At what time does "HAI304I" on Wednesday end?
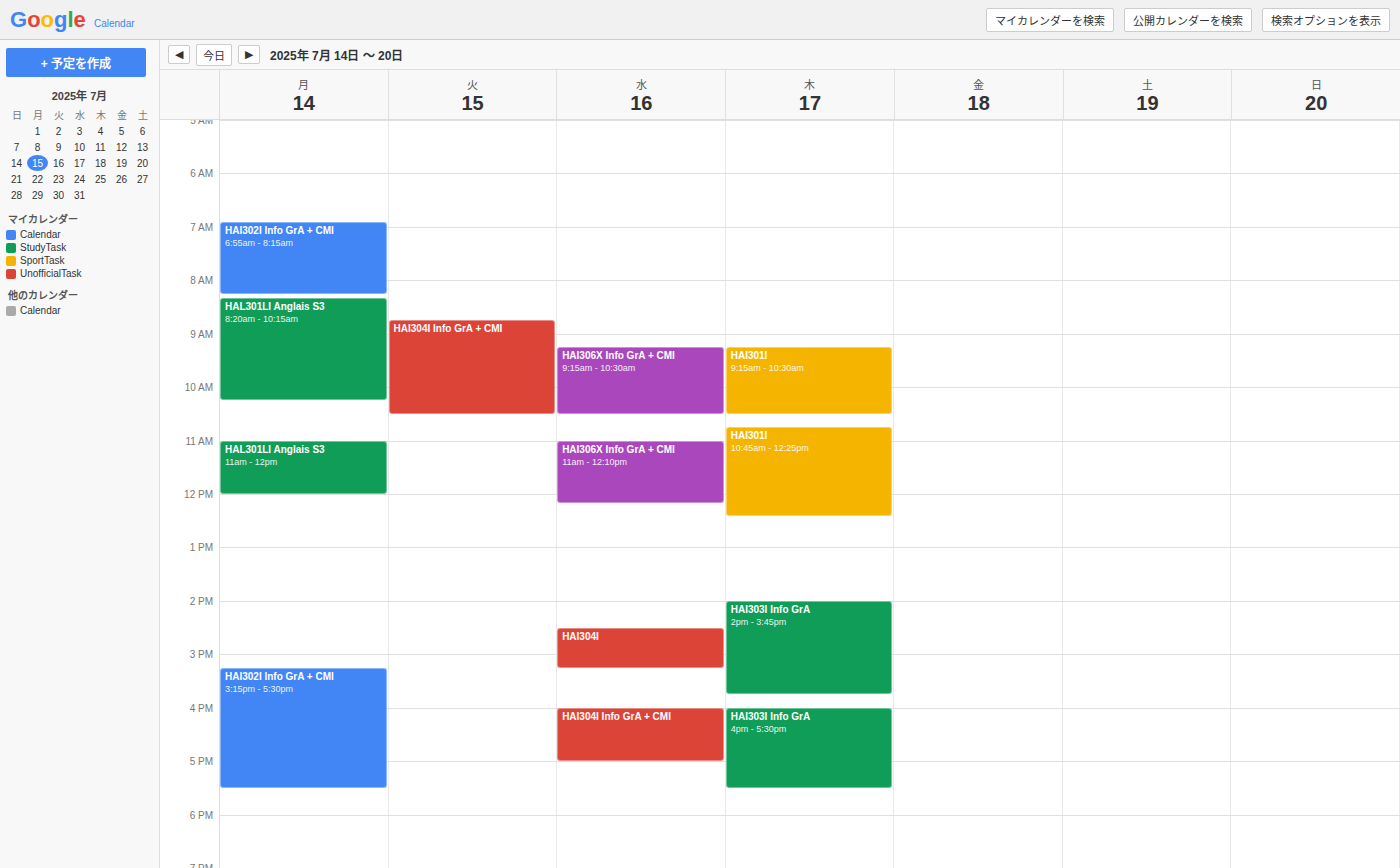
3:15 PM